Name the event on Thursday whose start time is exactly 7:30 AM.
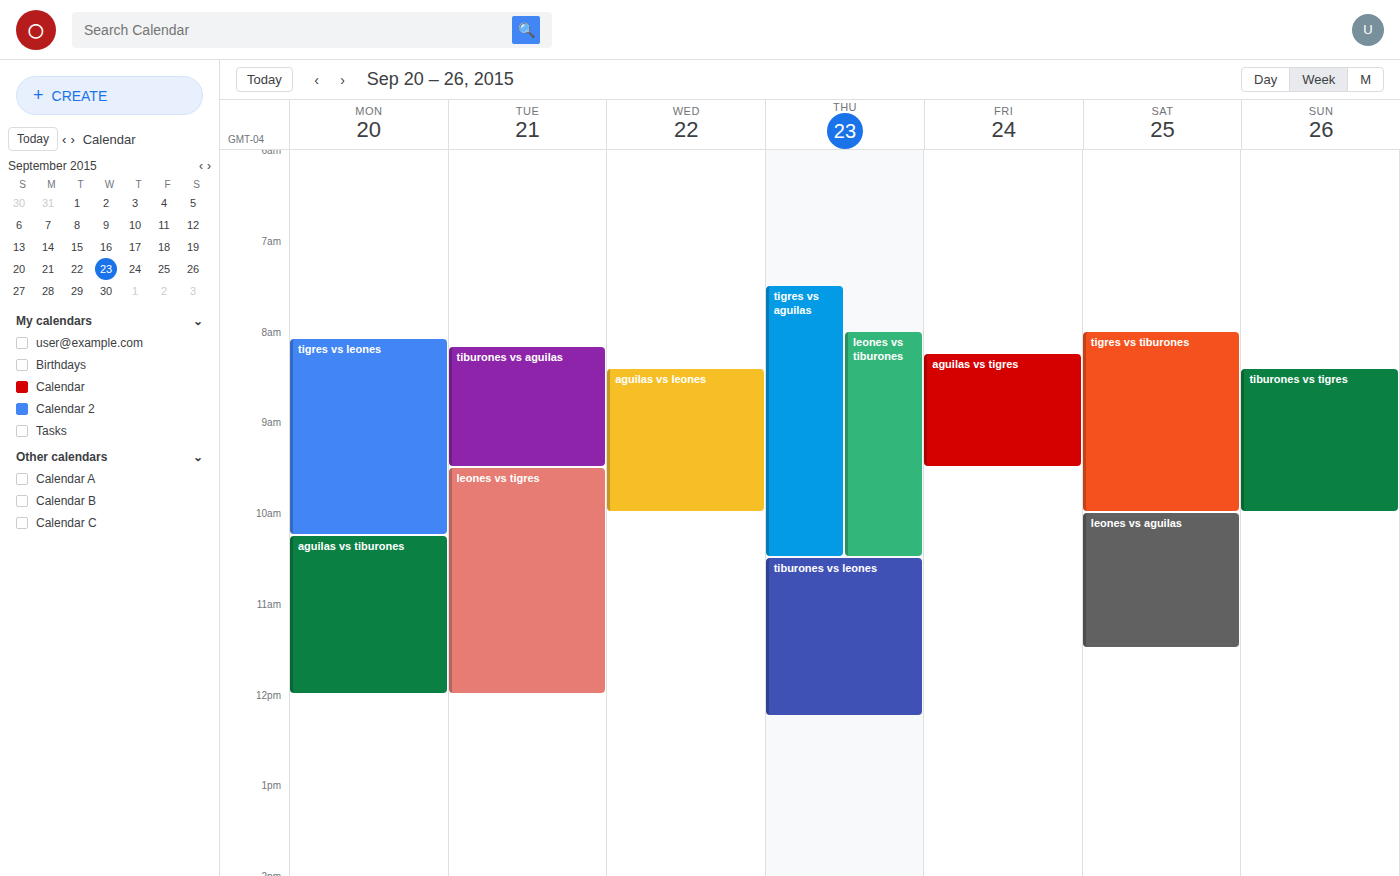
"tigres vs aguilas"